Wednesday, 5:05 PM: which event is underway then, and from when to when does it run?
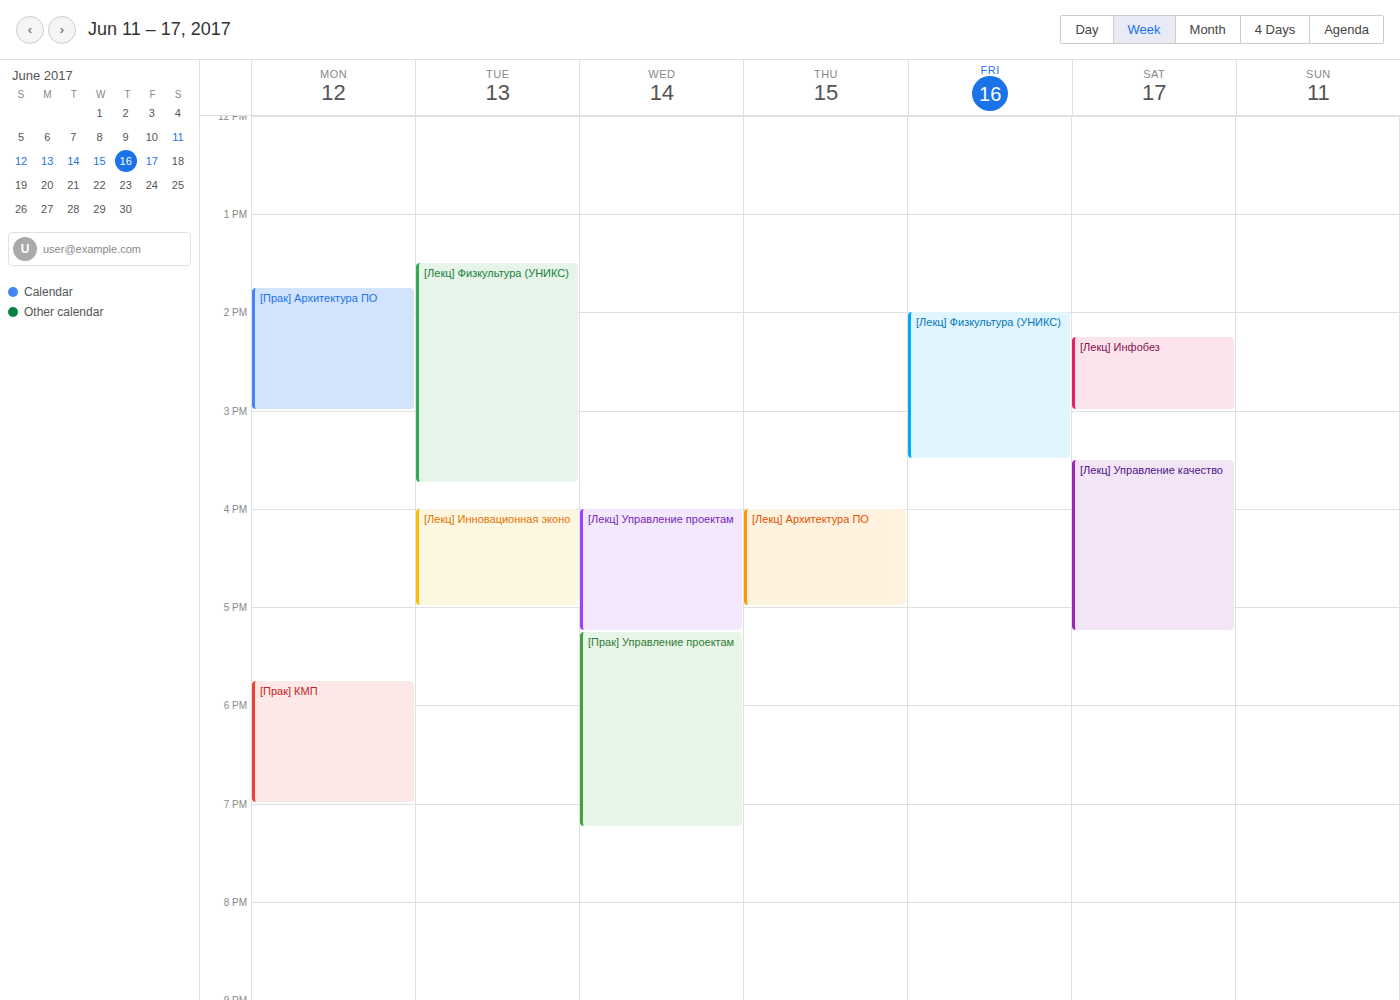
"[Лекц] Управление проектам", 4:00 PM to 5:15 PM